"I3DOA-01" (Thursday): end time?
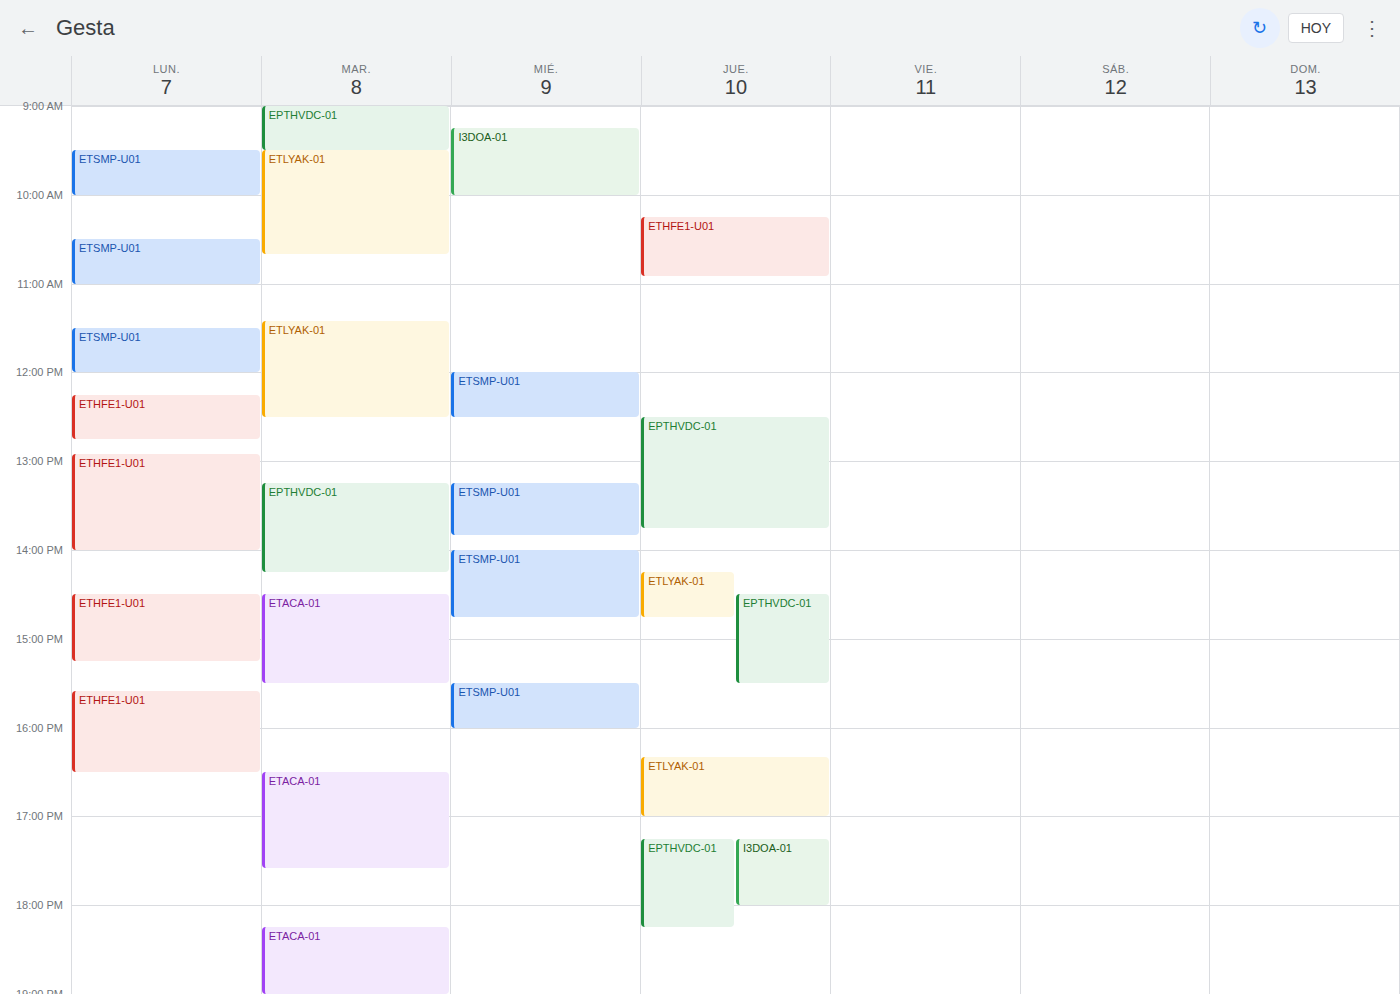
6:00 PM